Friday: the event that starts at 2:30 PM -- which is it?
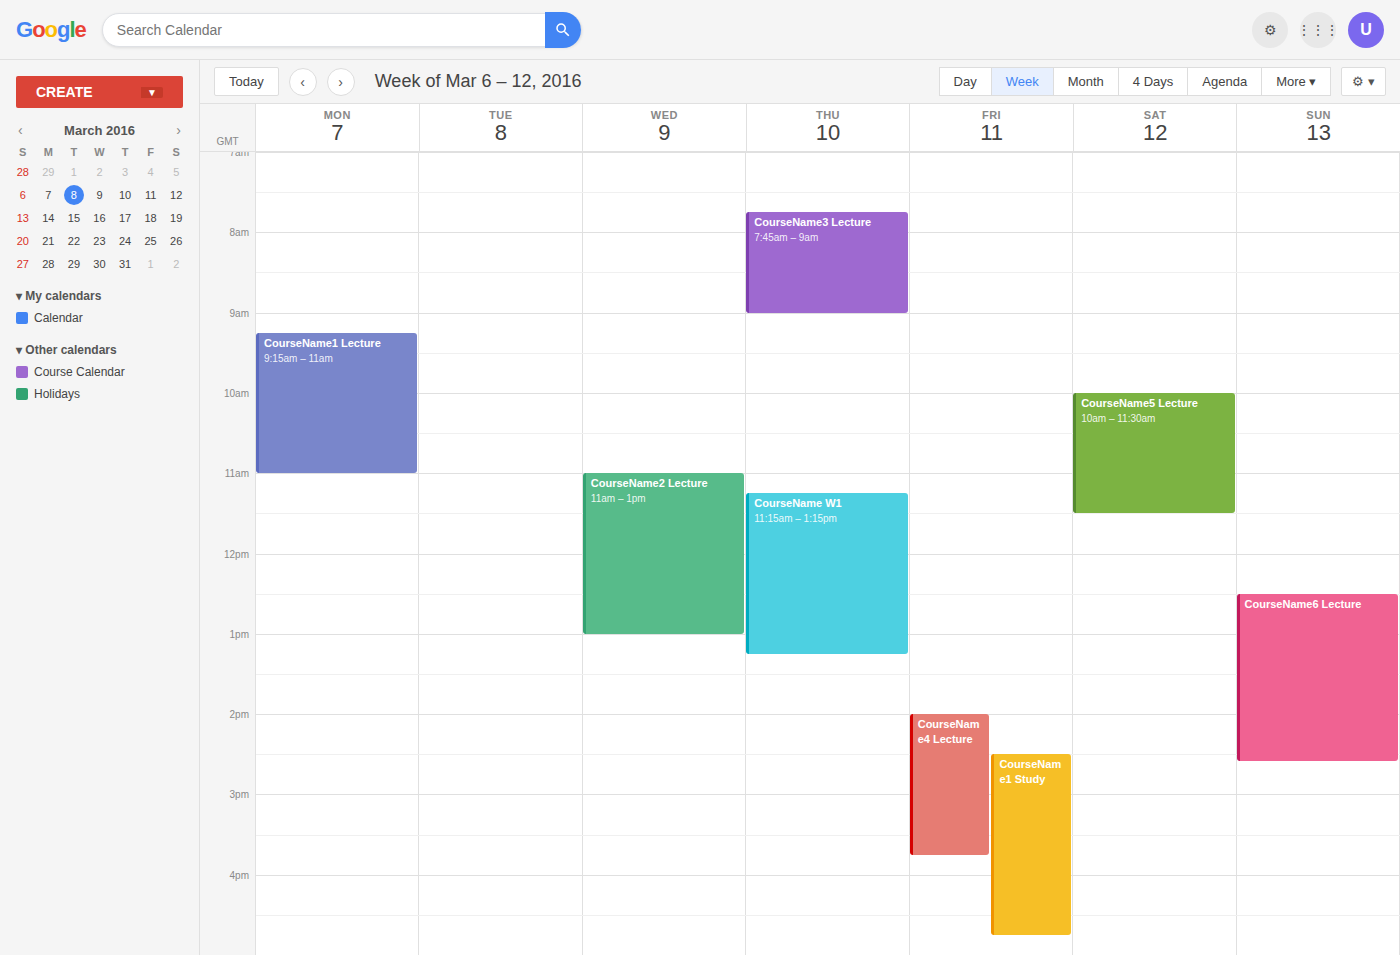
"CourseName1 Study"